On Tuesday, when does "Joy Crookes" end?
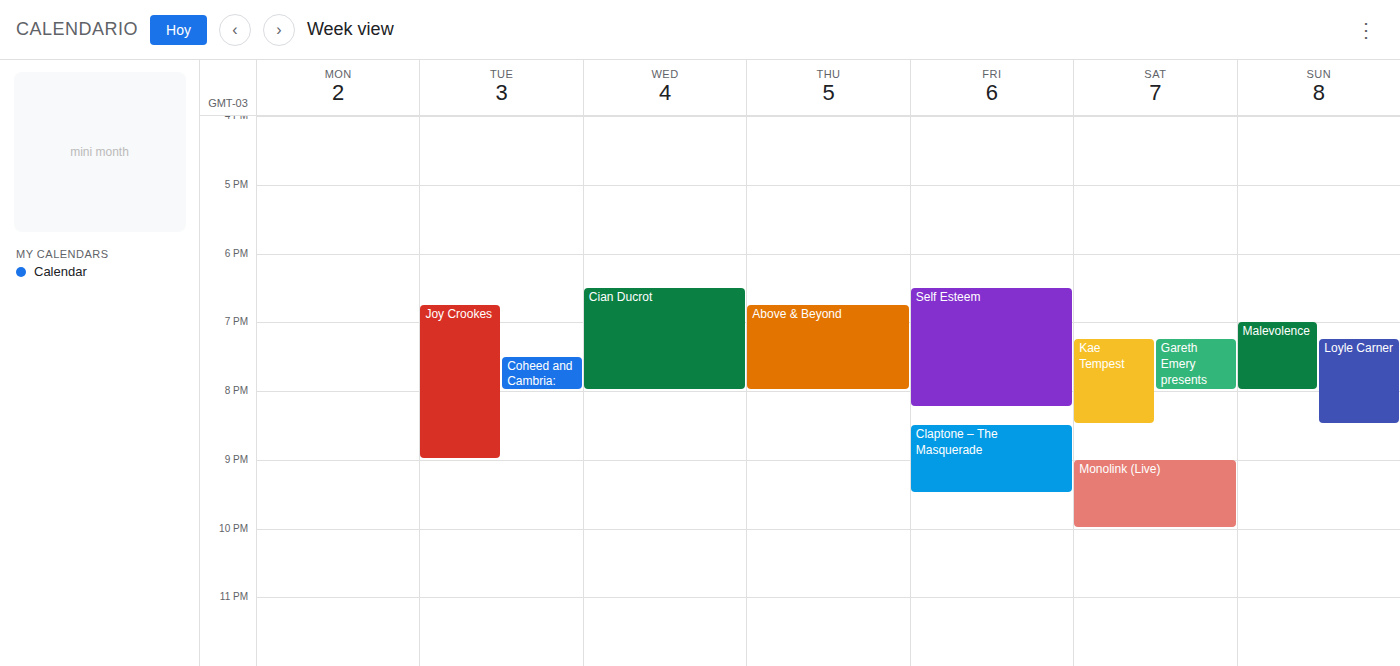
21:00